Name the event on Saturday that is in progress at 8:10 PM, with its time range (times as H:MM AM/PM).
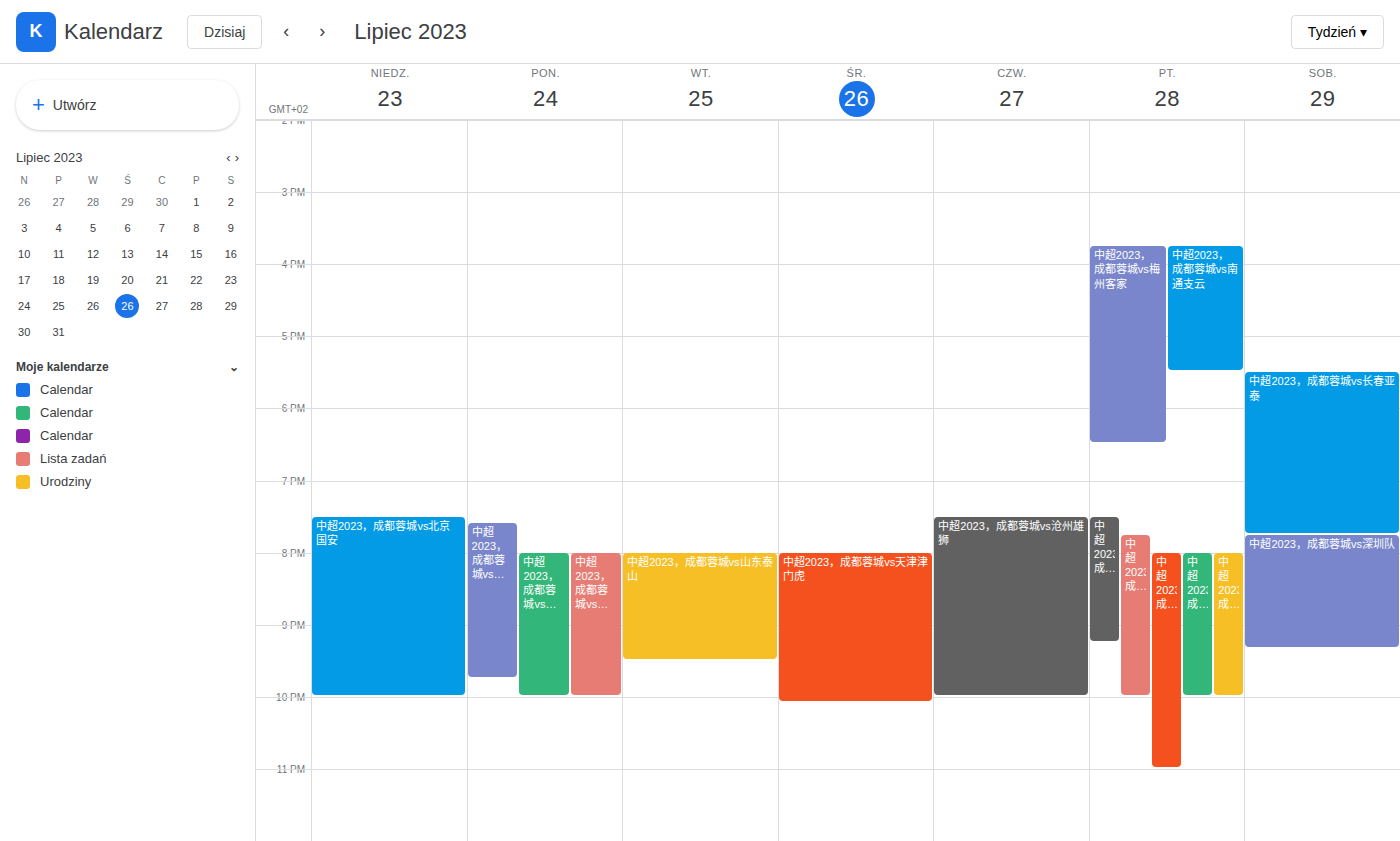
"中超2023，成都蓉城vs深圳队", 7:45 PM to 9:20 PM